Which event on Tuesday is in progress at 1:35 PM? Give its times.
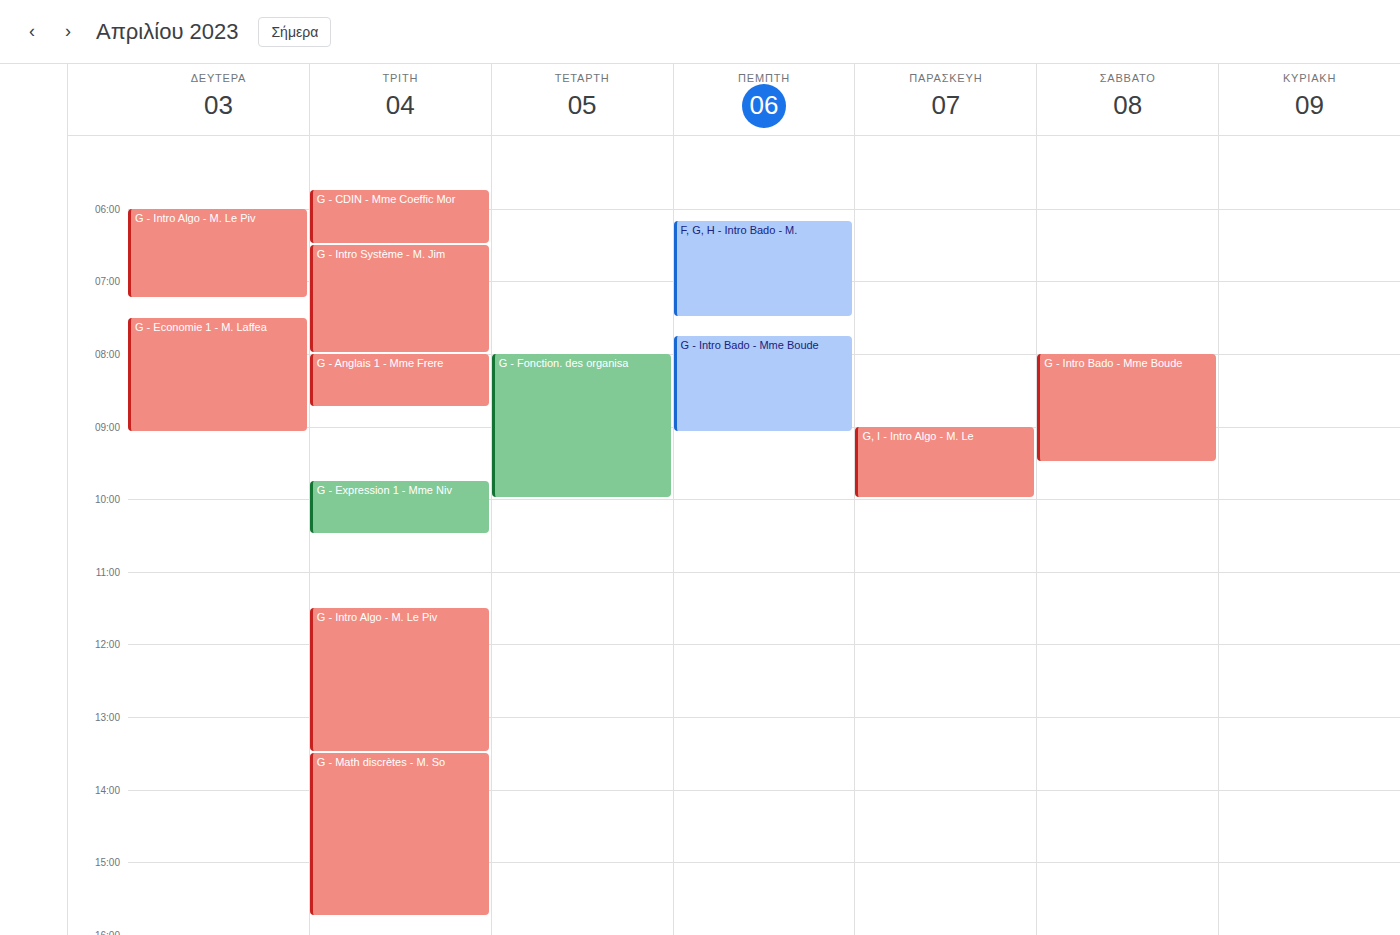
"G - Math discrètes - M. So", 1:30 PM to 3:45 PM